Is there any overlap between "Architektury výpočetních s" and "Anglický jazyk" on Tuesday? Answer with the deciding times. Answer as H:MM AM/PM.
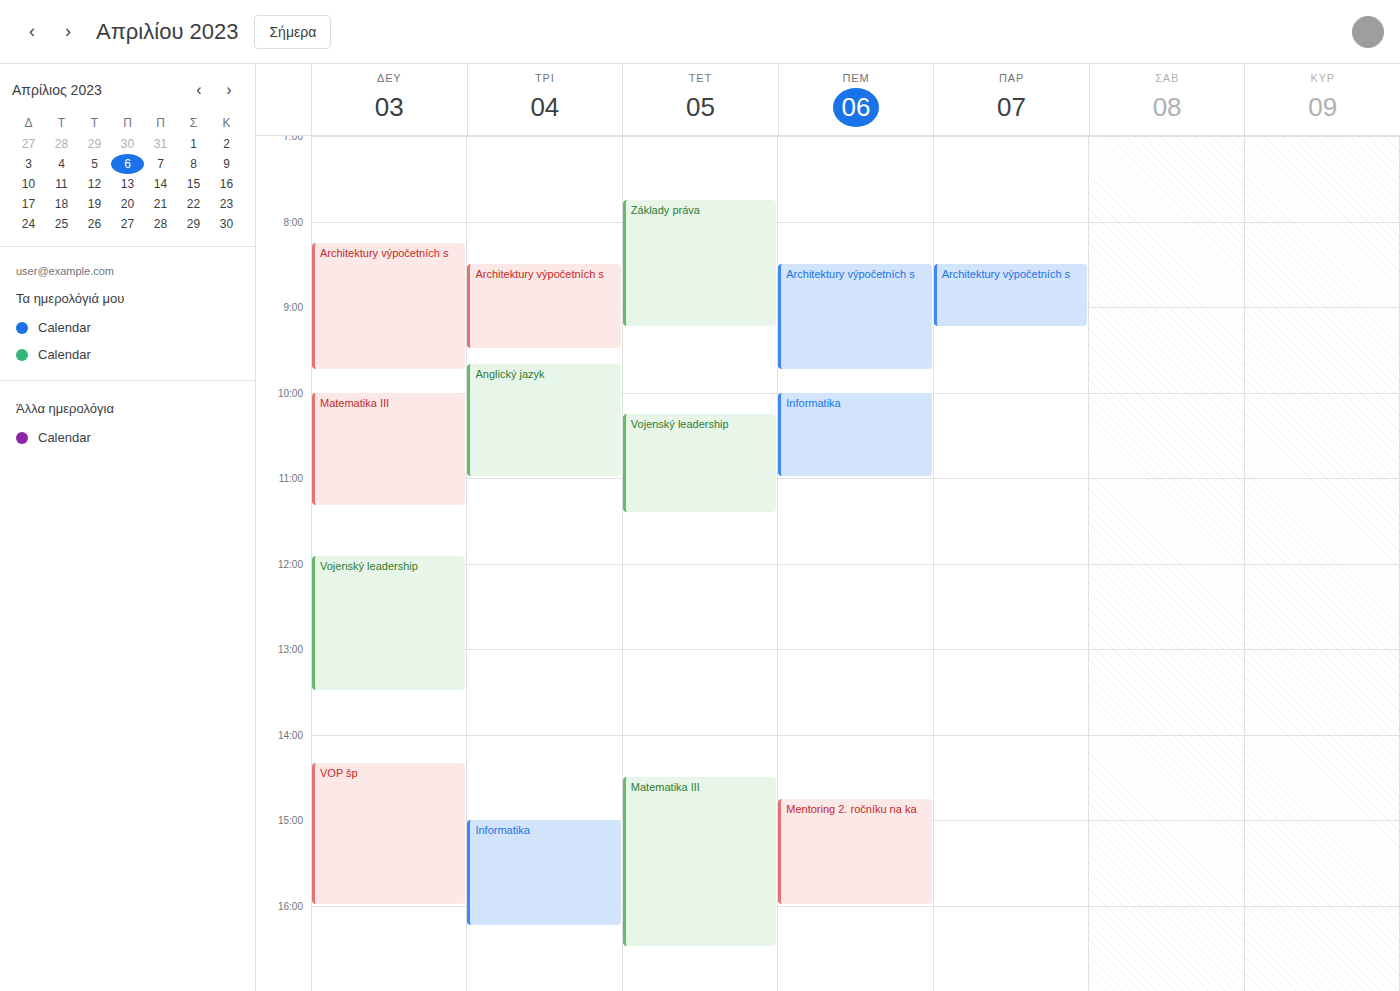
"Architektury výpočetních s" ends at 9:30 AM and "Anglický jazyk" starts at 9:40 AM -- no overlap.